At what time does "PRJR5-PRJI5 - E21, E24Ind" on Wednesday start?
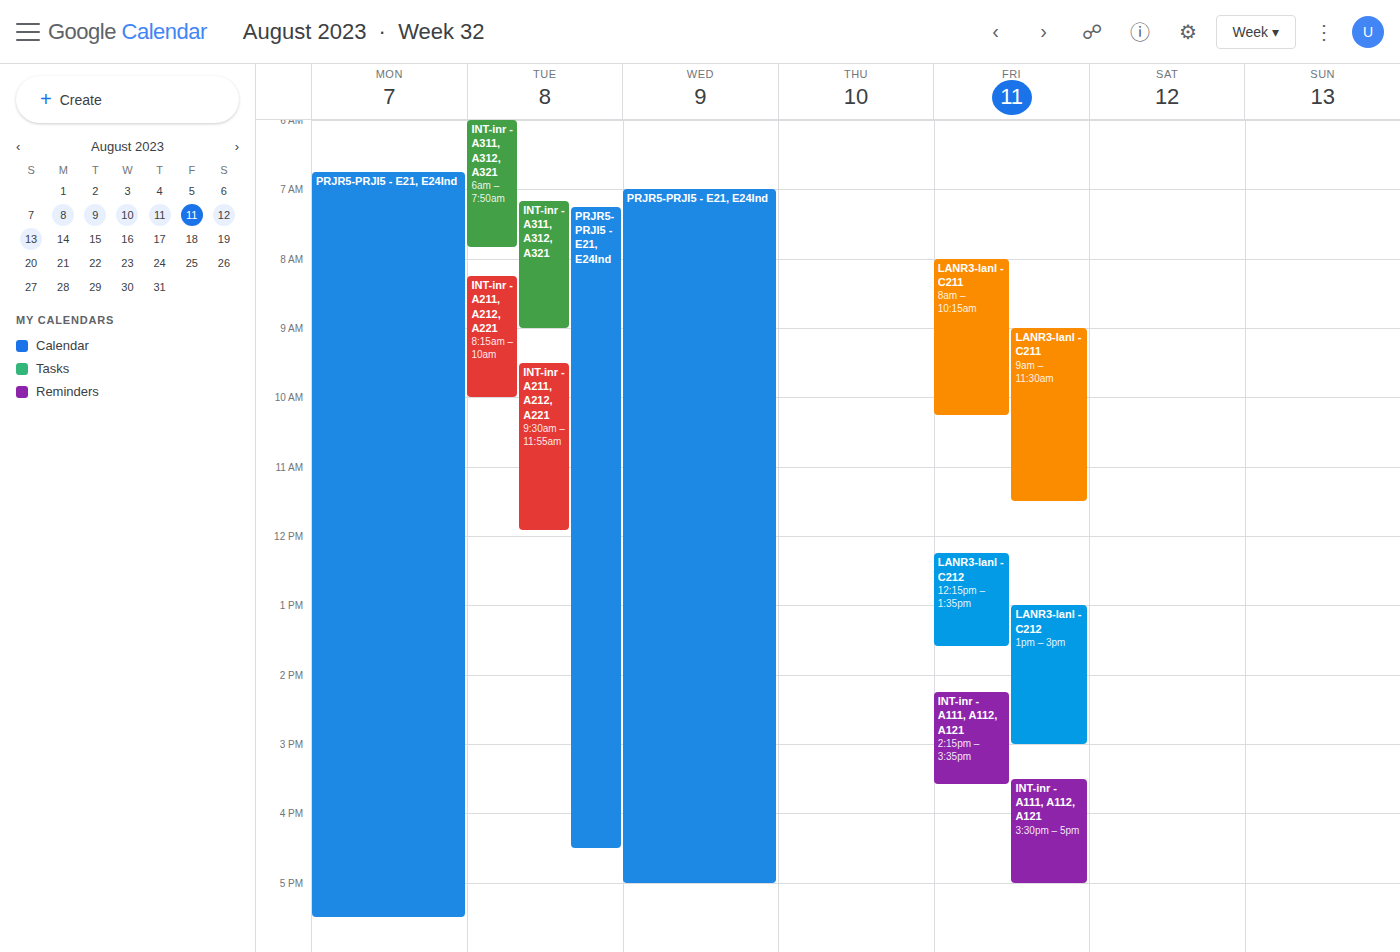
7:00 AM